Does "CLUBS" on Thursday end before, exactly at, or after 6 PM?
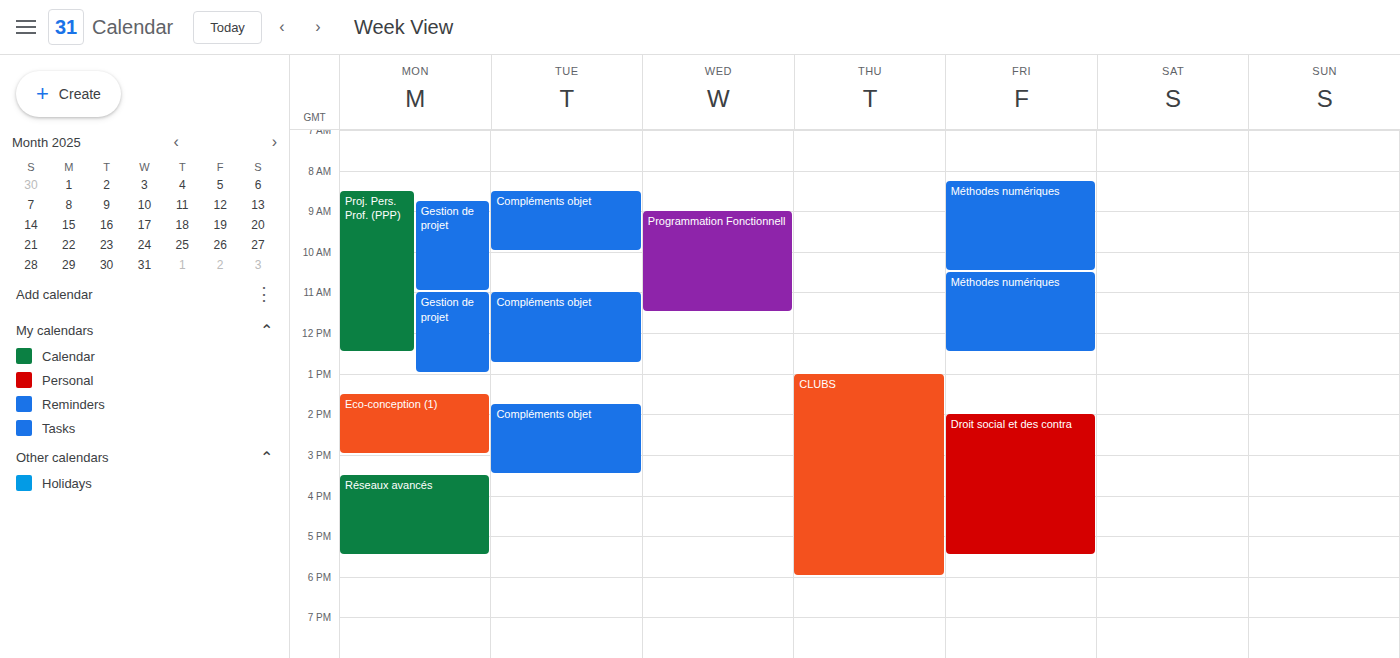
6:00 PM -- exactly at 6 PM, on the 6 PM line.